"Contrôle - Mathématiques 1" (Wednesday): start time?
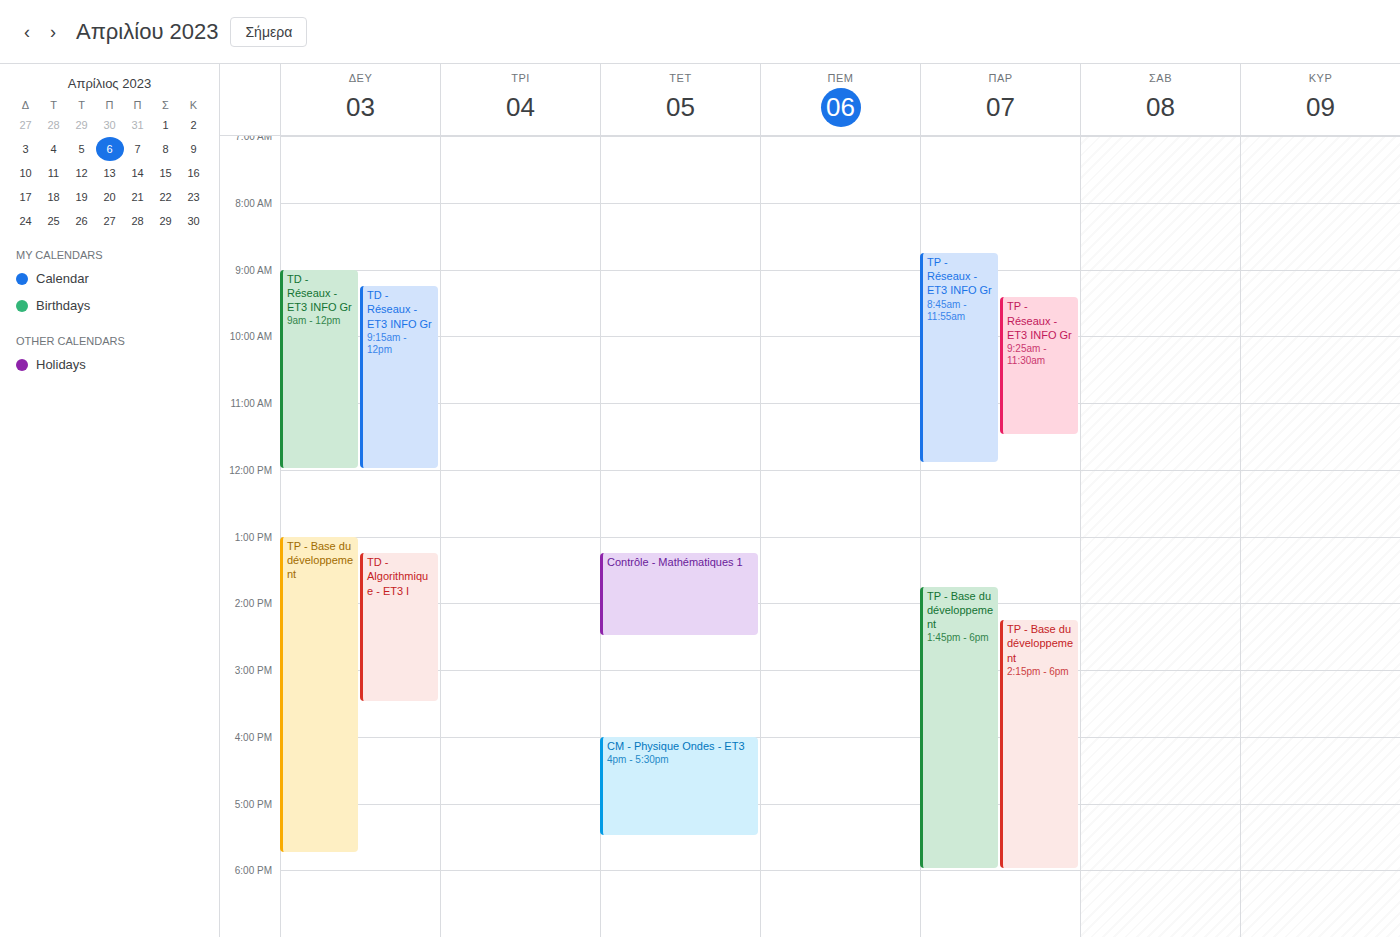
1:15 PM